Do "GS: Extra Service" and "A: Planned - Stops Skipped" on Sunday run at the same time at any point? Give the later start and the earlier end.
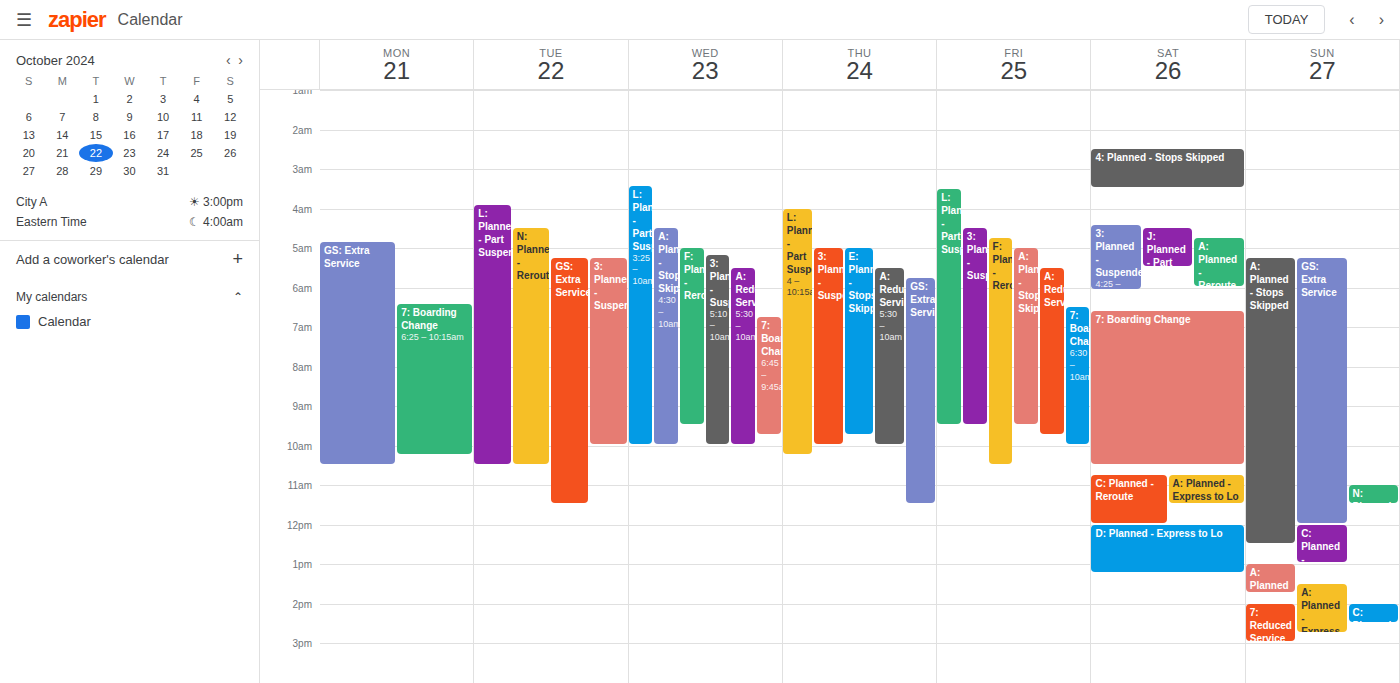
"A: Planned - Stops Skipped" starts at 5:15 AM, before "GS: Extra Service" ends at 12:00 PM -- they overlap.